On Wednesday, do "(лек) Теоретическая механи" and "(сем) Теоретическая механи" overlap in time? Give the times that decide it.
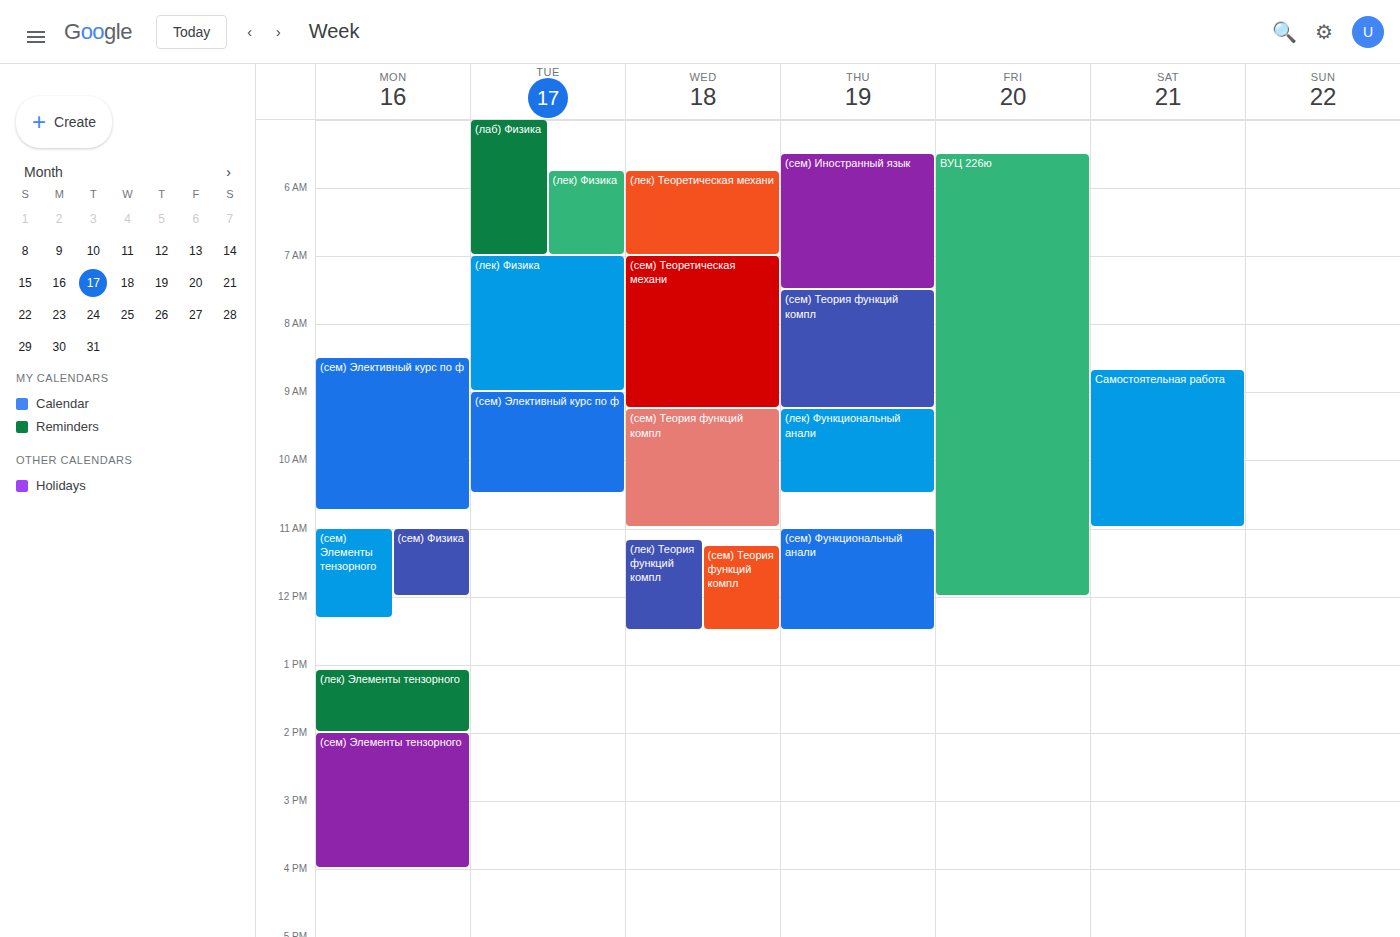
"(лек) Теоретическая механи" ends at 7:00 AM, exactly when "(сем) Теоретическая механи" starts -- they touch but do not overlap.